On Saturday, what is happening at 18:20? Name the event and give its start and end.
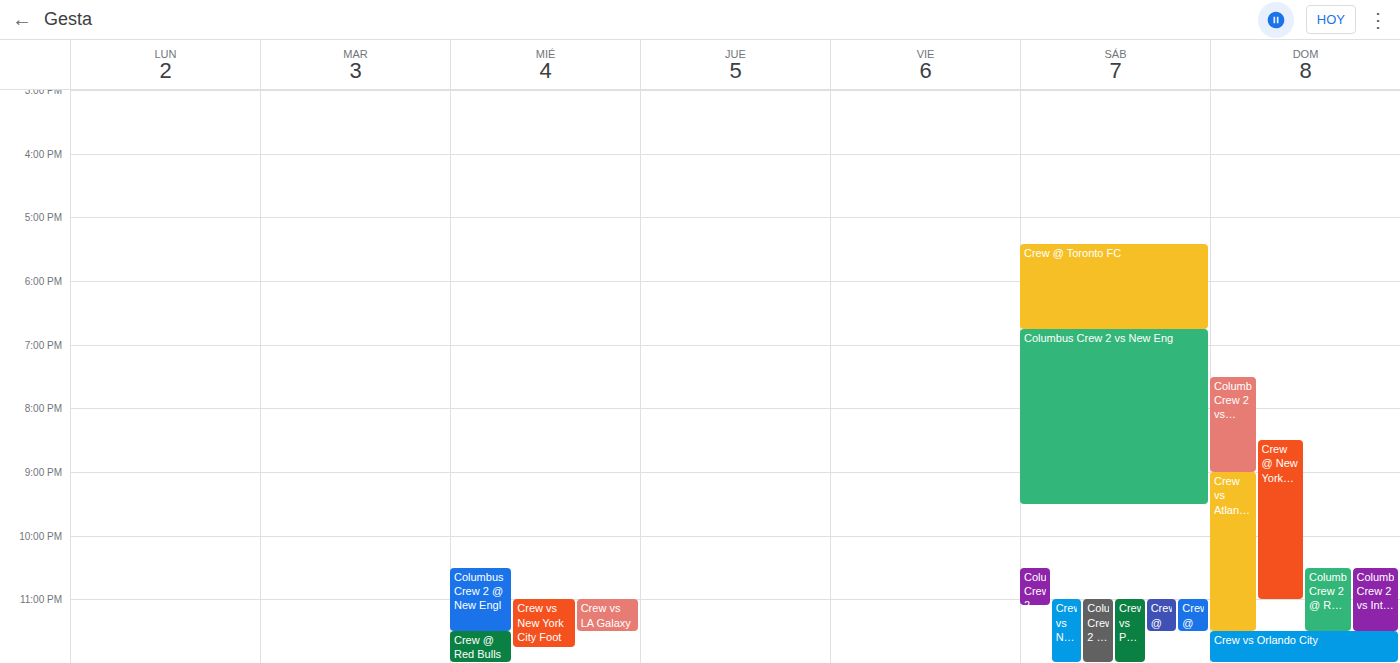
"Crew @ Toronto FC", 17:25 to 18:45